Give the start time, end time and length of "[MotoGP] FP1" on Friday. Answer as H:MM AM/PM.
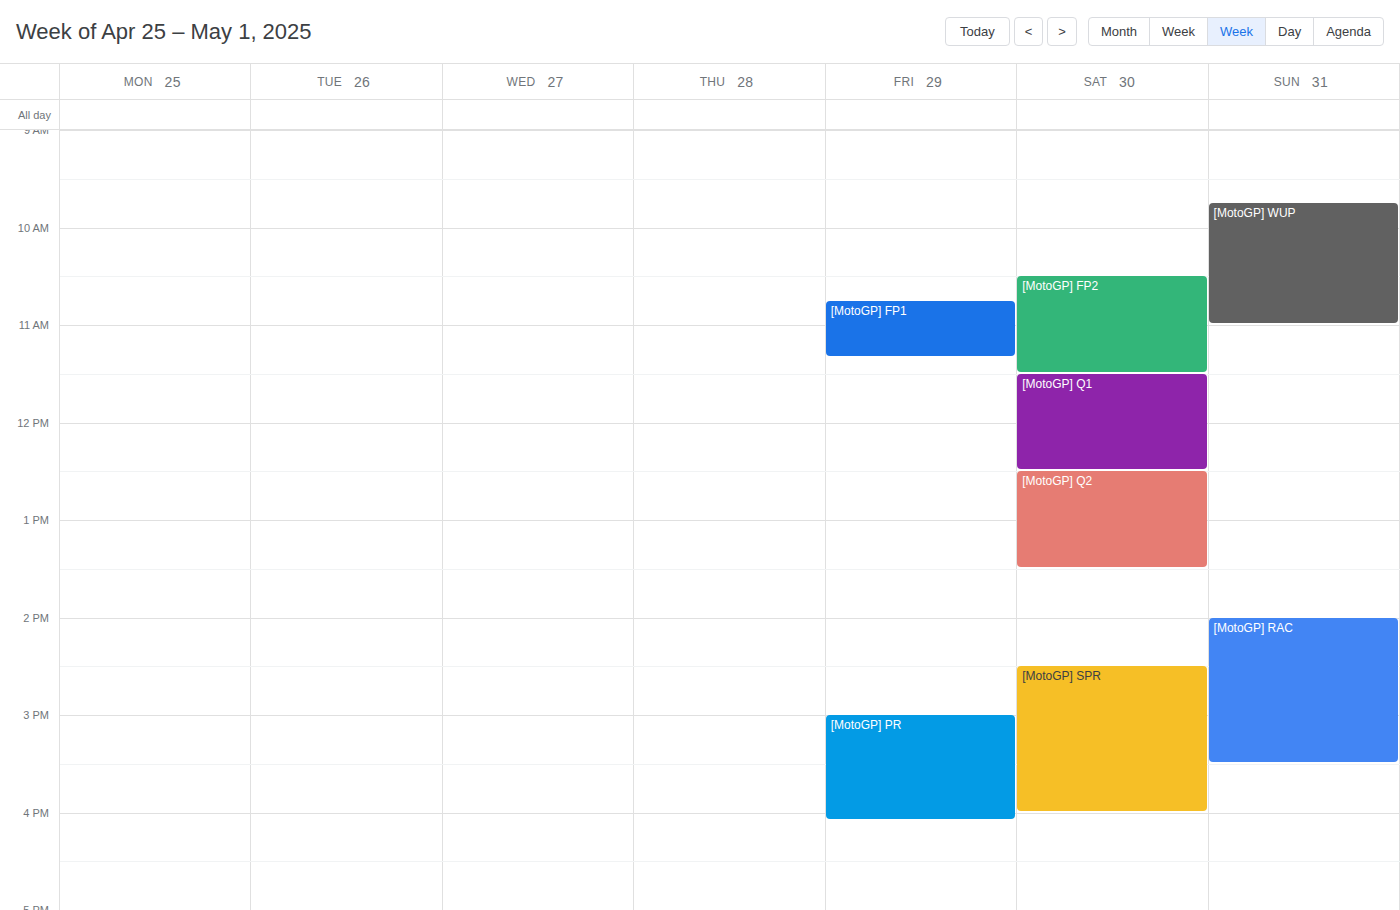
10:45 AM to 11:20 AM, 35 minutes